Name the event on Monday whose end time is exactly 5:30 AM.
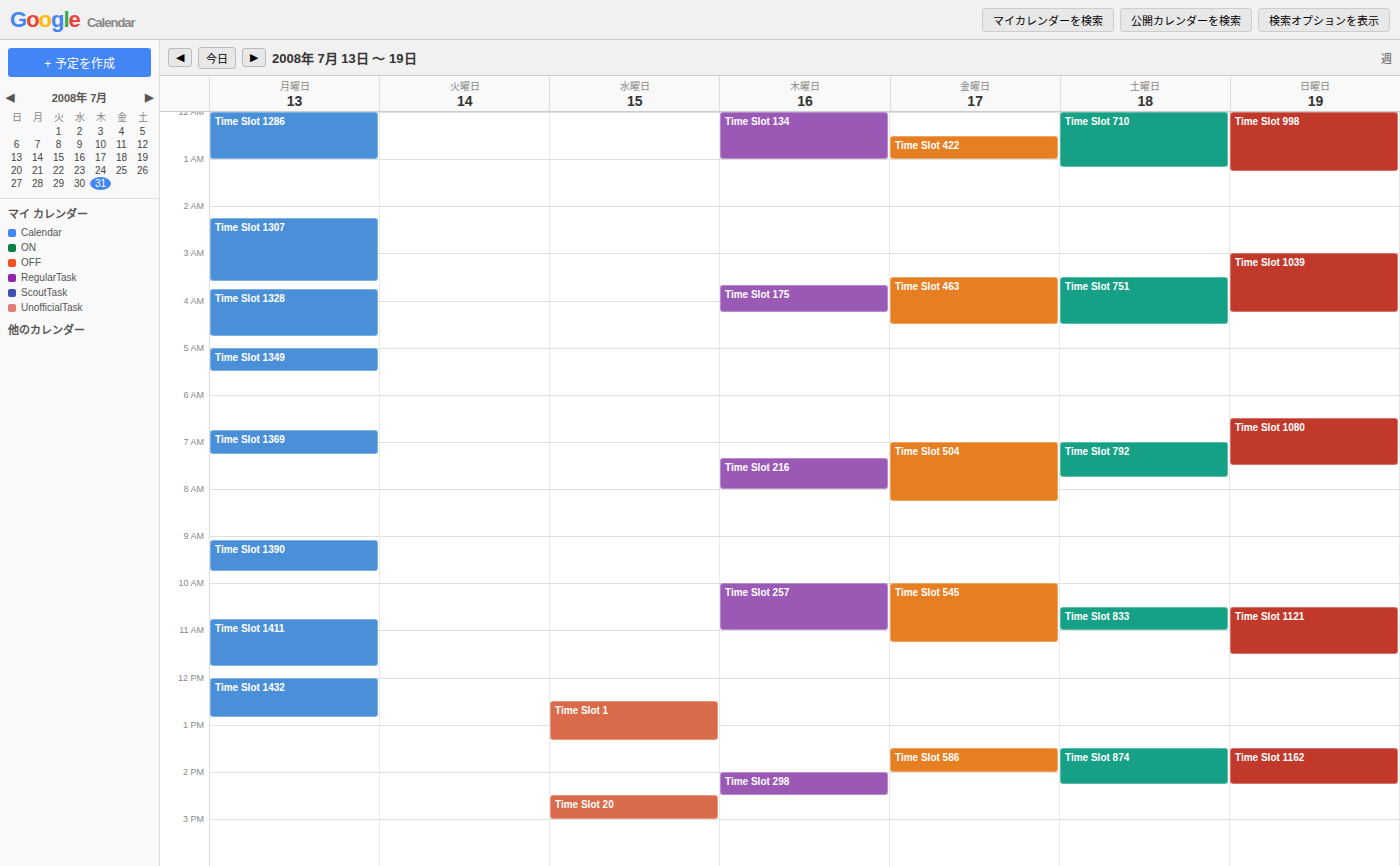
"Time Slot 1349"